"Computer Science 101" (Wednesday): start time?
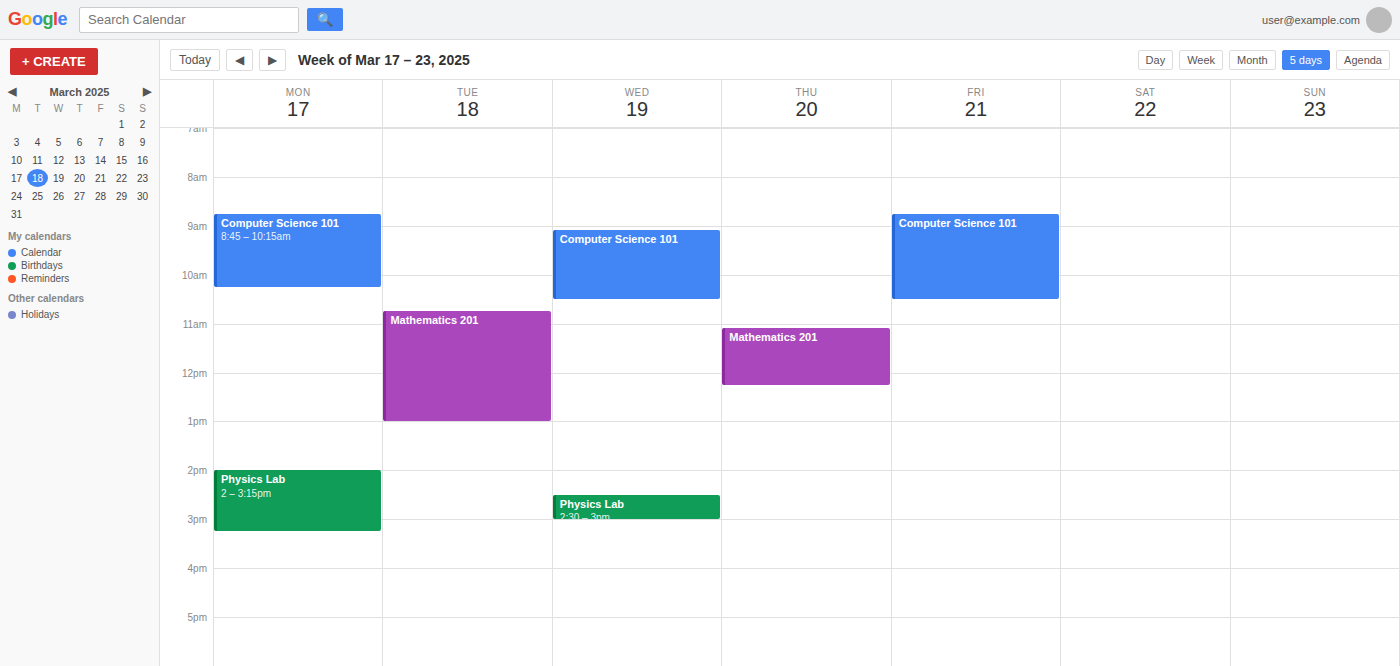
09:05